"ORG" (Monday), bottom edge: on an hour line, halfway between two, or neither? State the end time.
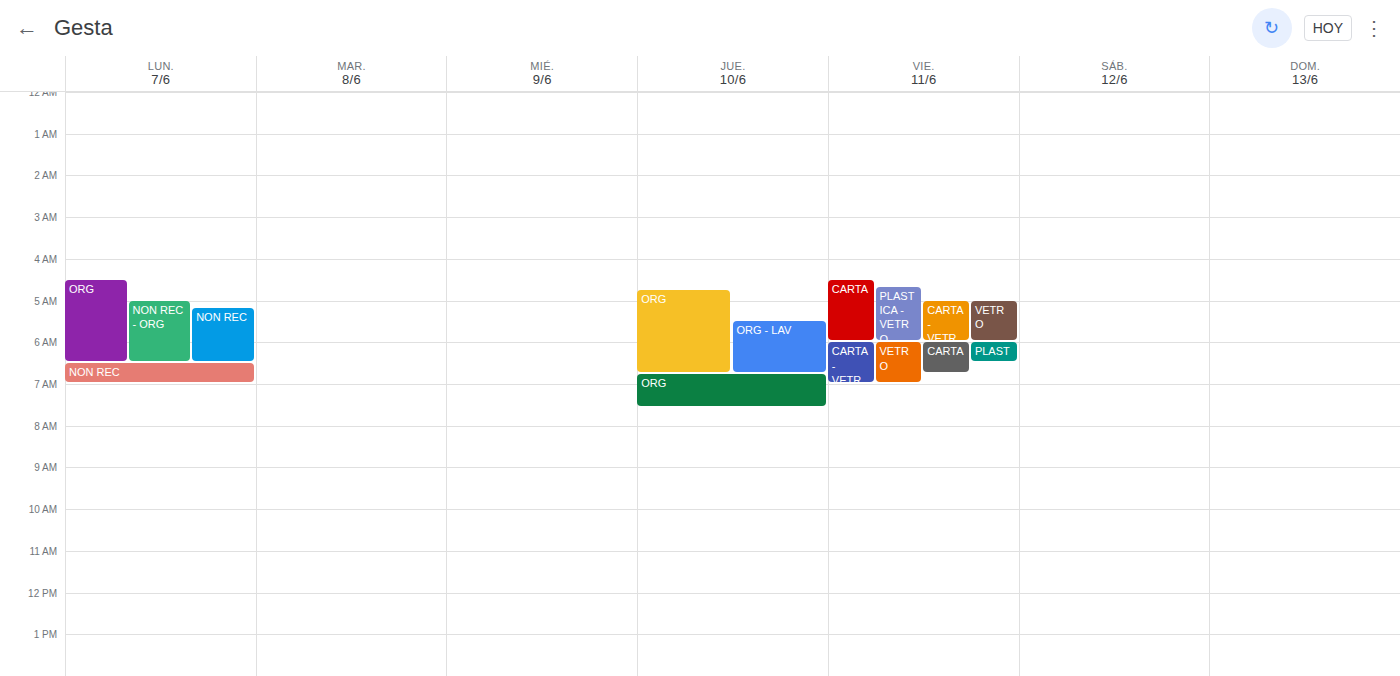
06:30 -- halfway between the 06:00 and 07:00 lines.